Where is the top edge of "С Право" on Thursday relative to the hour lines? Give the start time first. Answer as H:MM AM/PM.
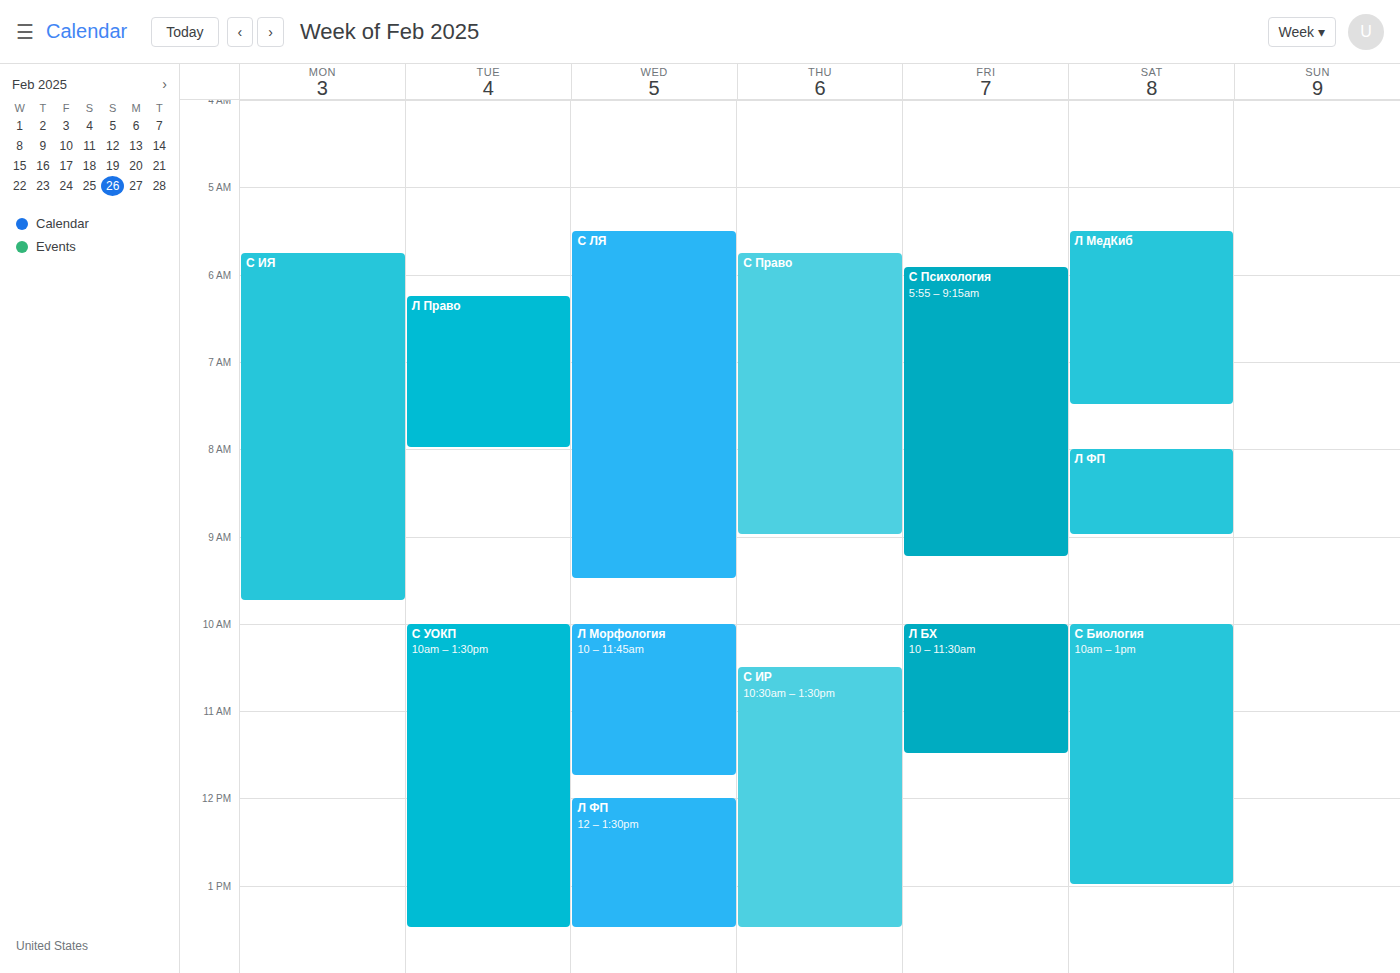
5:45 AM -- neither: three quarters of the way from the 5 AM line to the 6 AM line.